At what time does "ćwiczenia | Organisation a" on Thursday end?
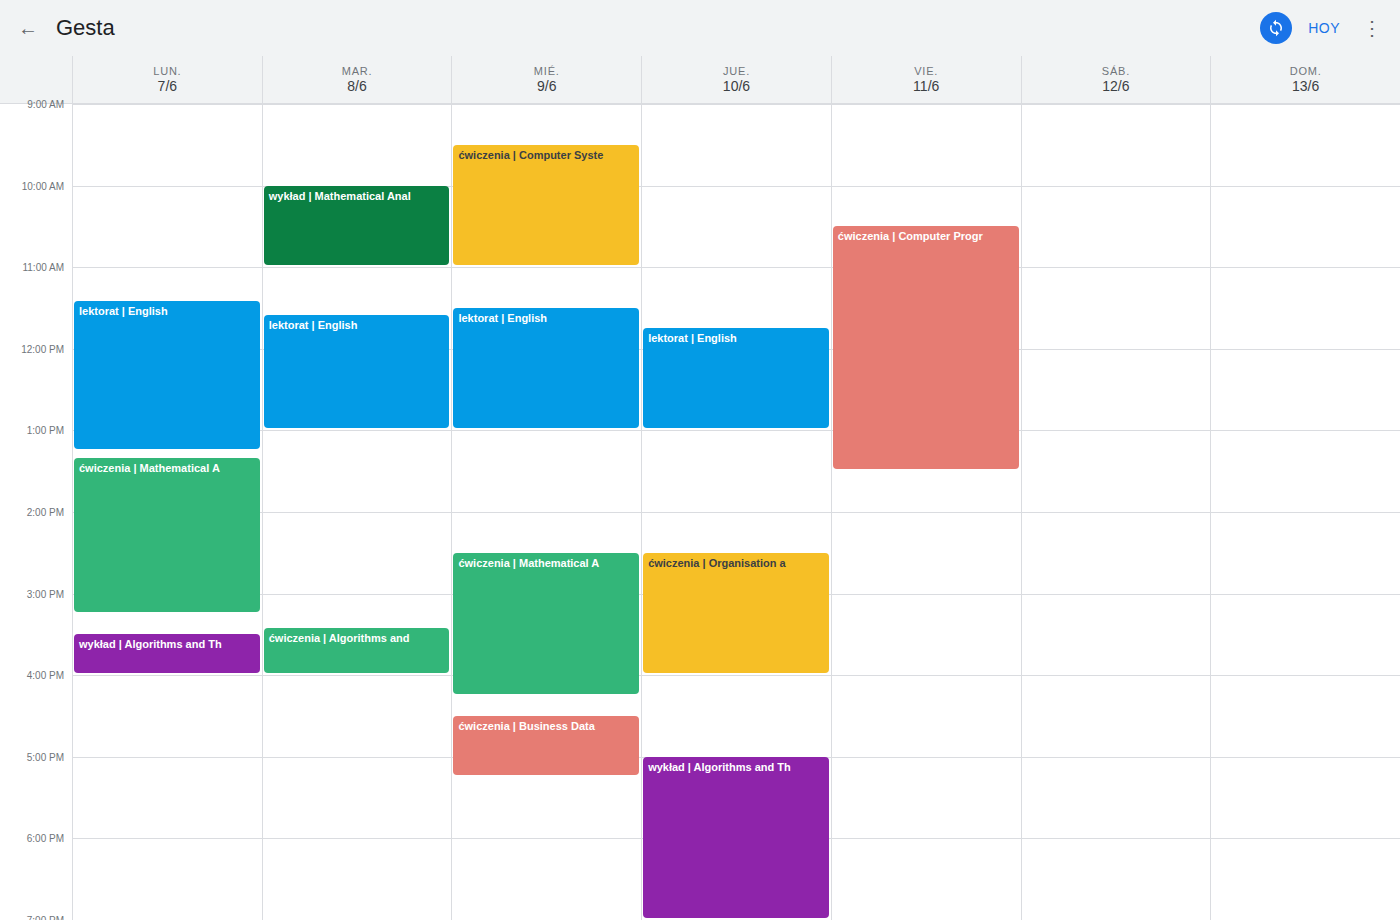
4:00 PM